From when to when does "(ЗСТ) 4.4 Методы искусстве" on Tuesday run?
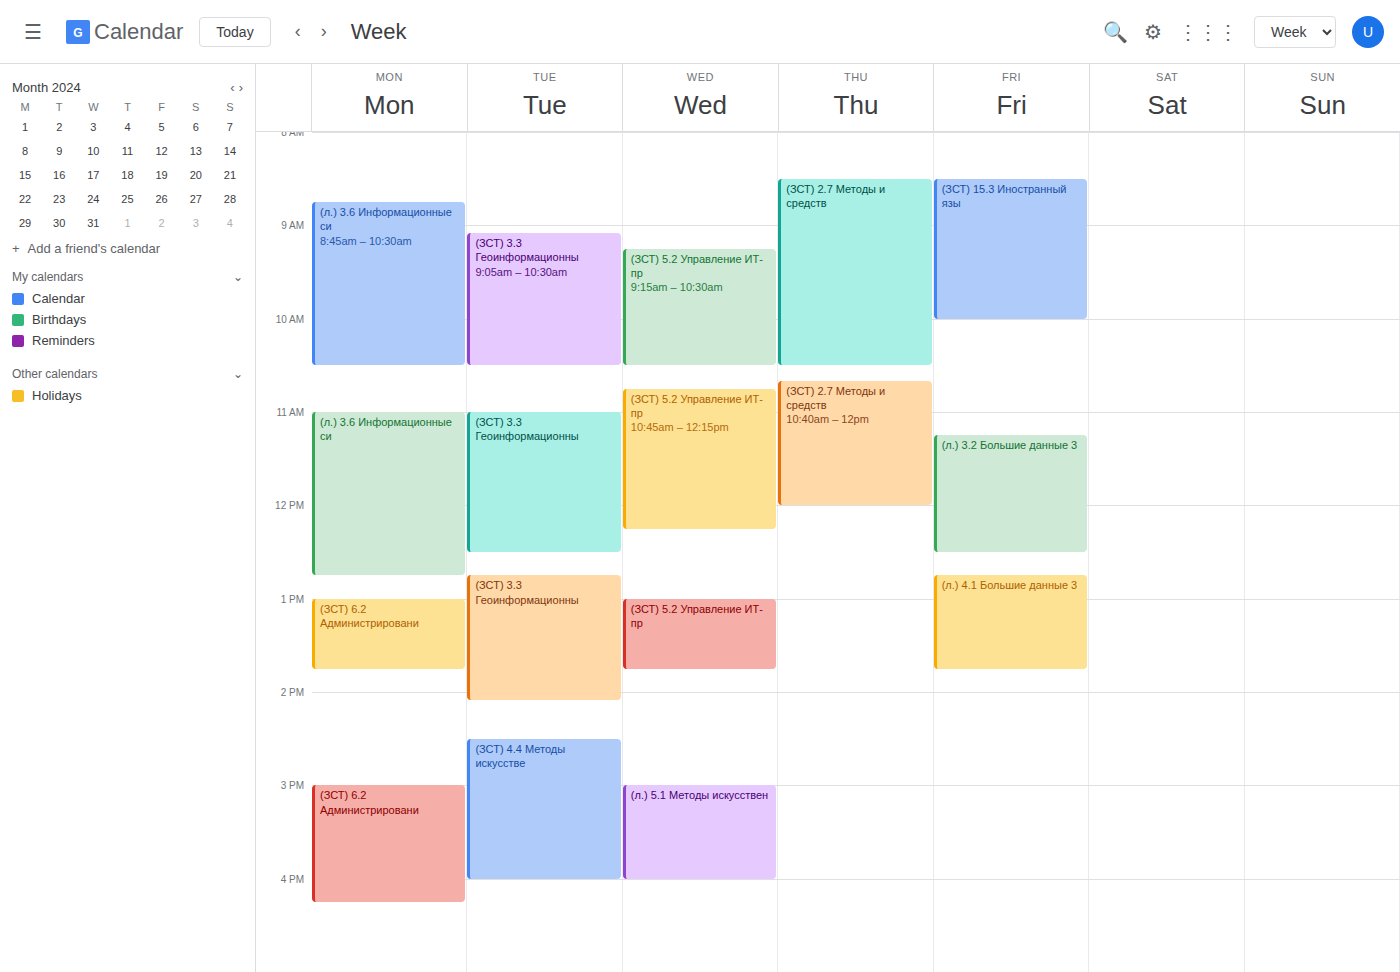
2:30 PM to 4:00 PM